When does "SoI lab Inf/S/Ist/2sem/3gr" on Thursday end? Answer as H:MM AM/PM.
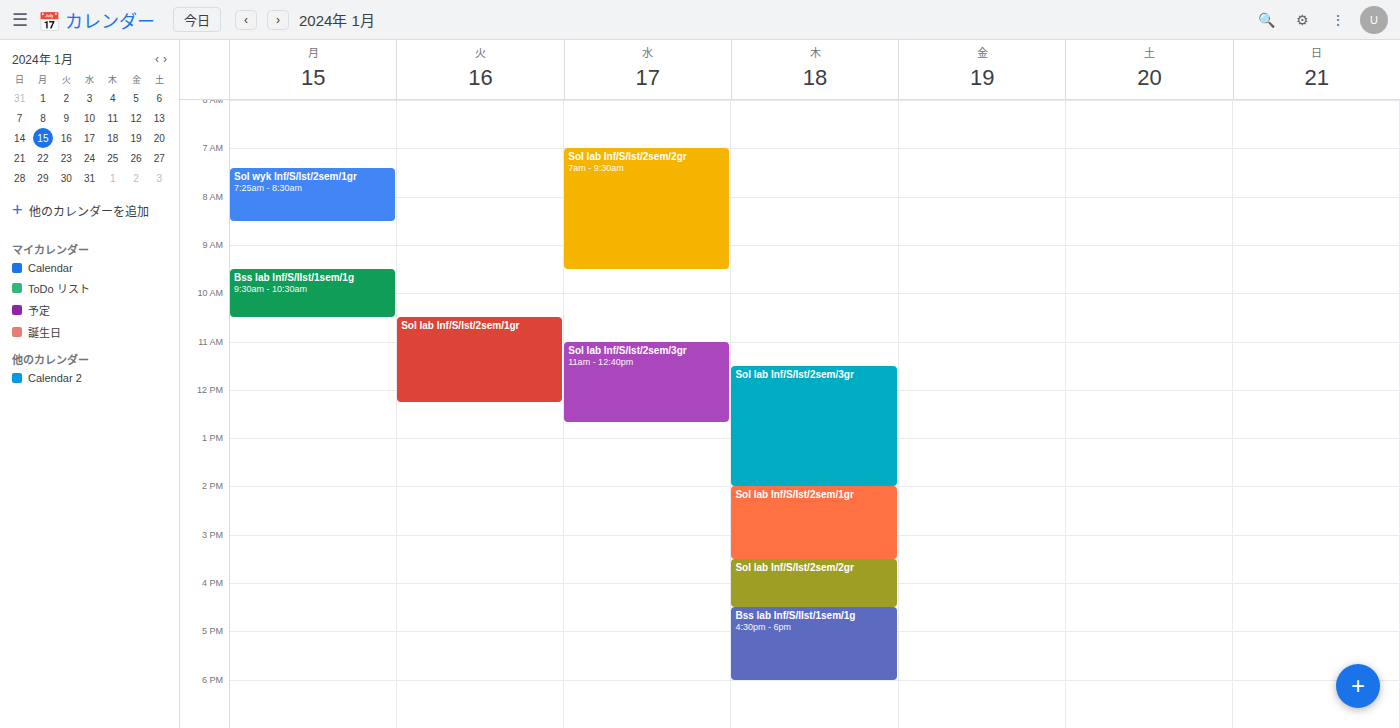
2:00 PM